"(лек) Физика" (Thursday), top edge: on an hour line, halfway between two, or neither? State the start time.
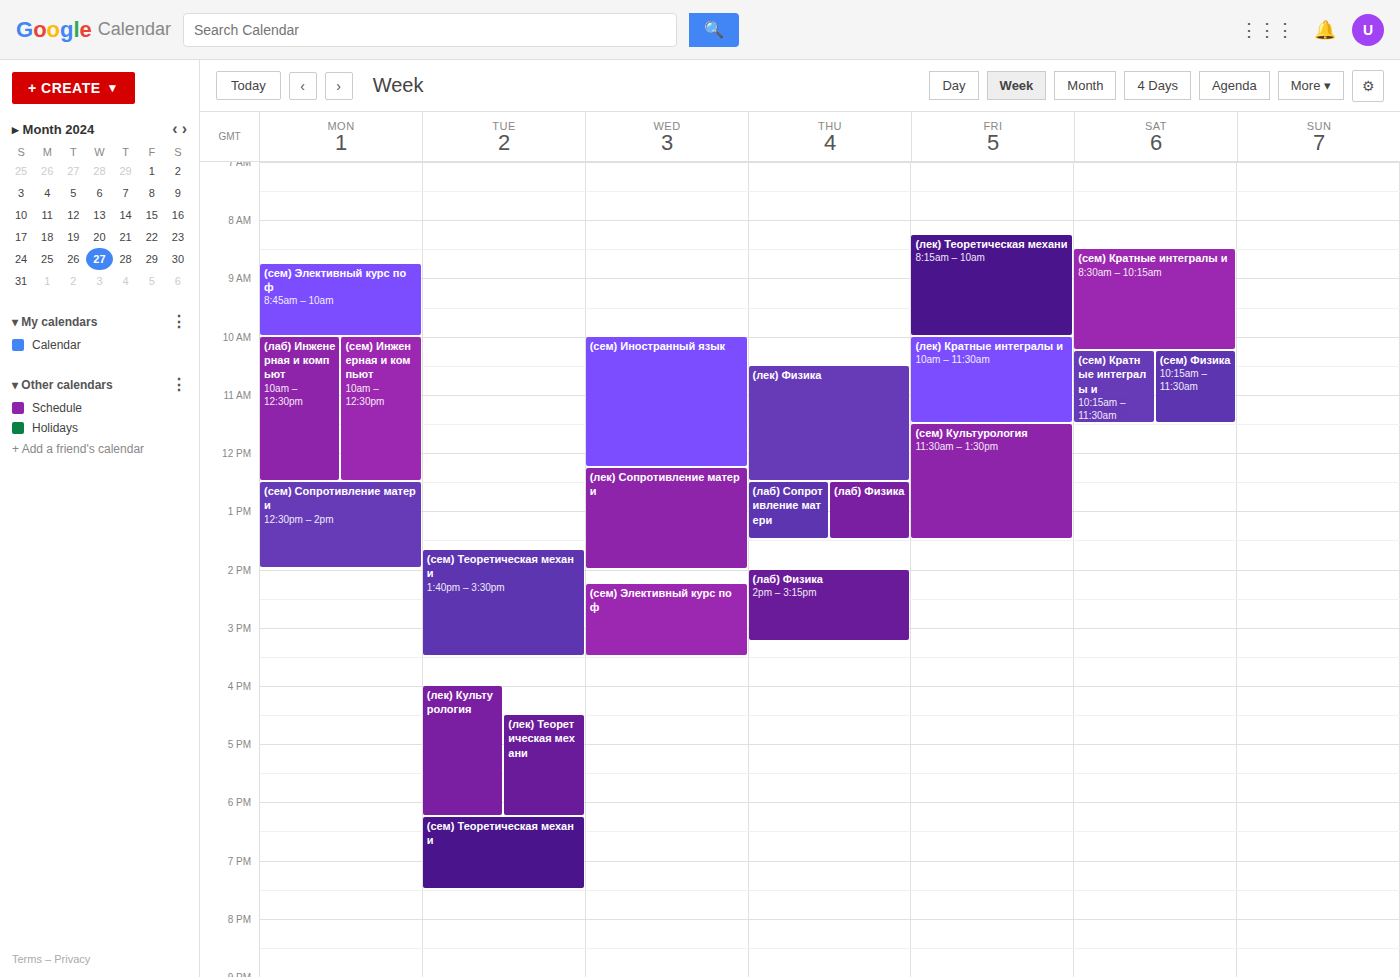
10:30 -- halfway between the 10:00 and 11:00 lines.